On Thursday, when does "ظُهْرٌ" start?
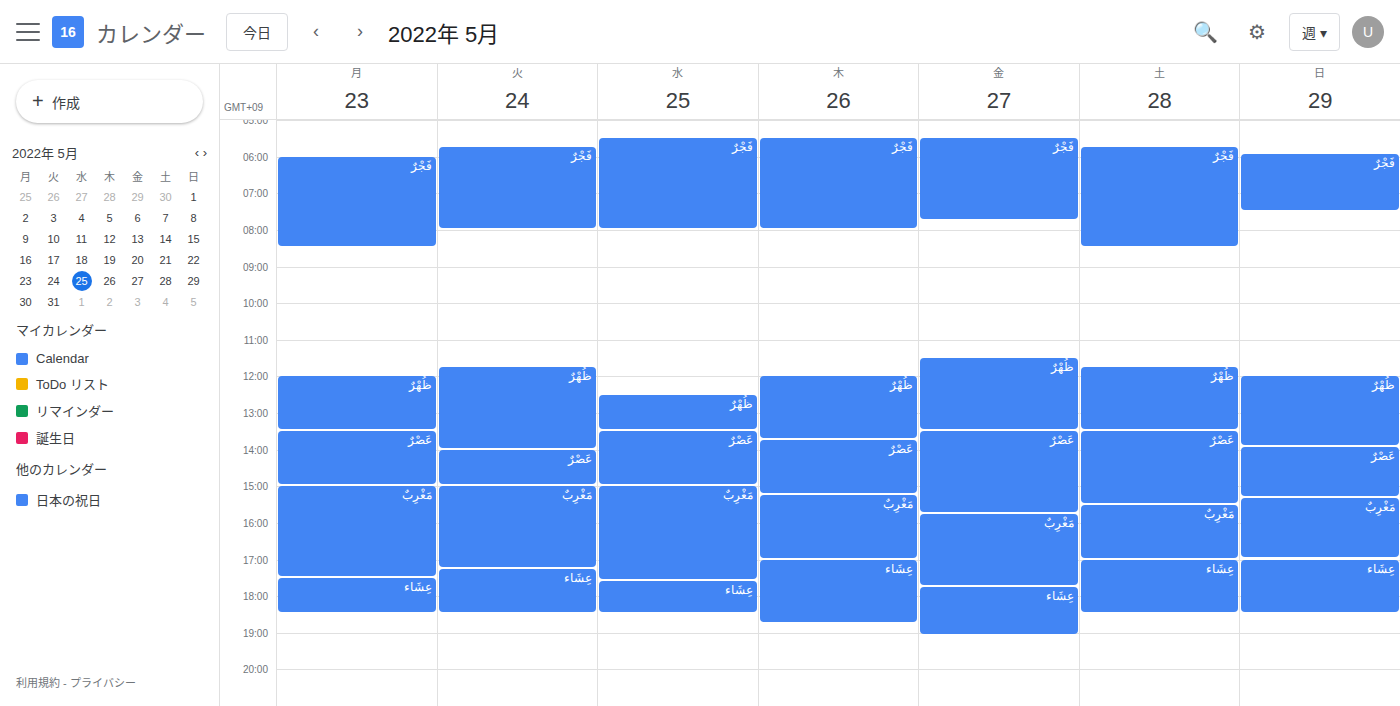
12:00 PM